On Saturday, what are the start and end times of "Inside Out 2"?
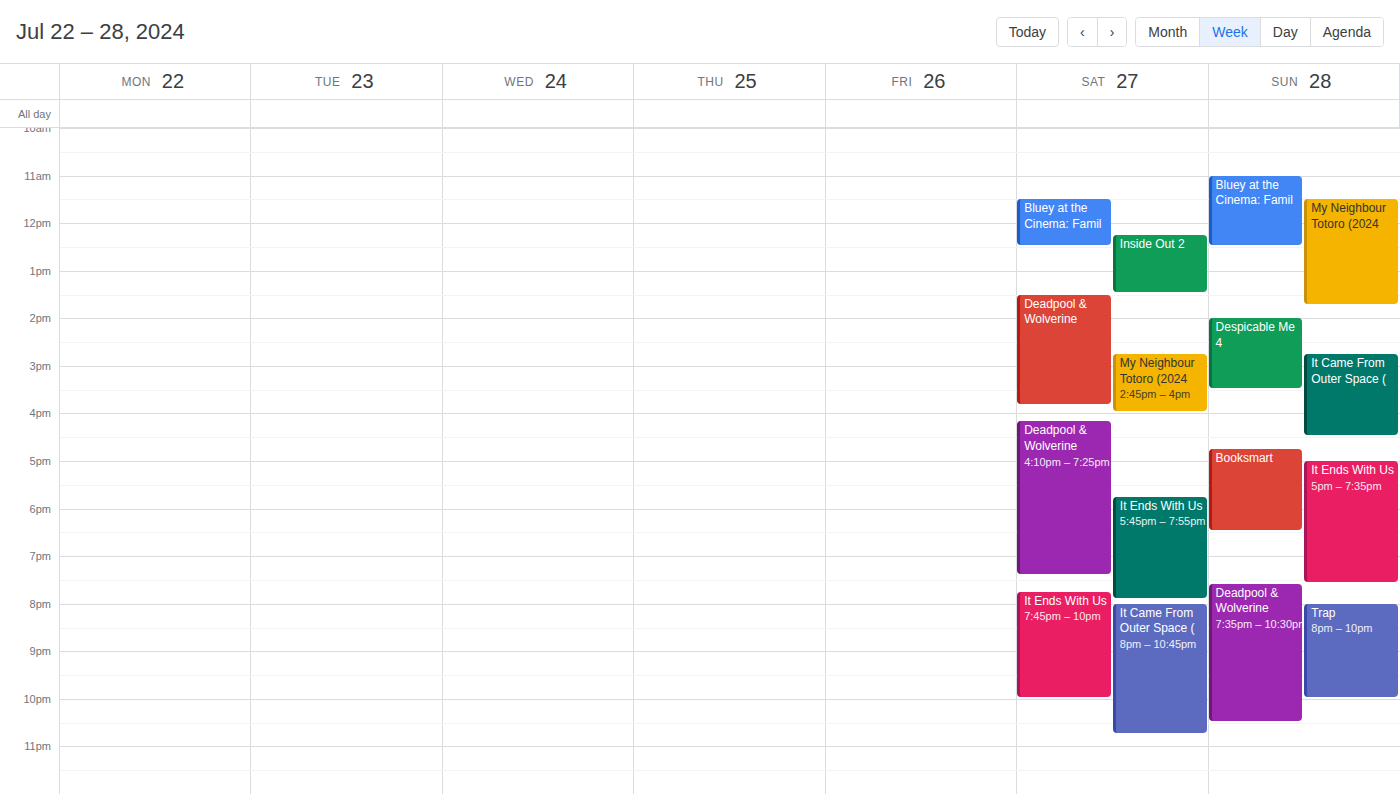
12:15 PM to 1:30 PM